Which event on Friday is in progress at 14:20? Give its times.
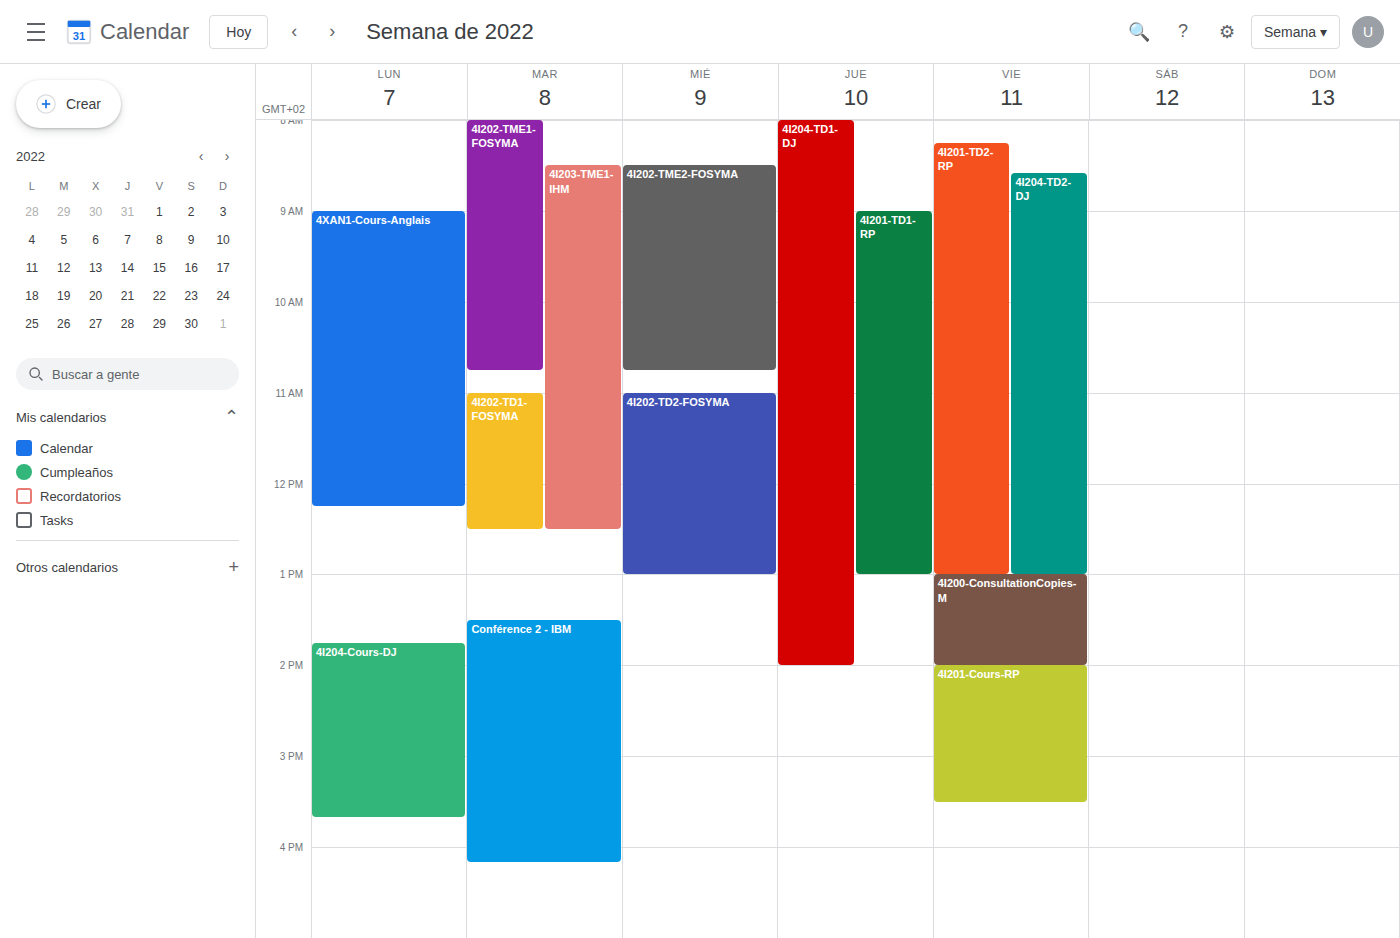
"4I201-Cours-RP", 14:00 to 15:30